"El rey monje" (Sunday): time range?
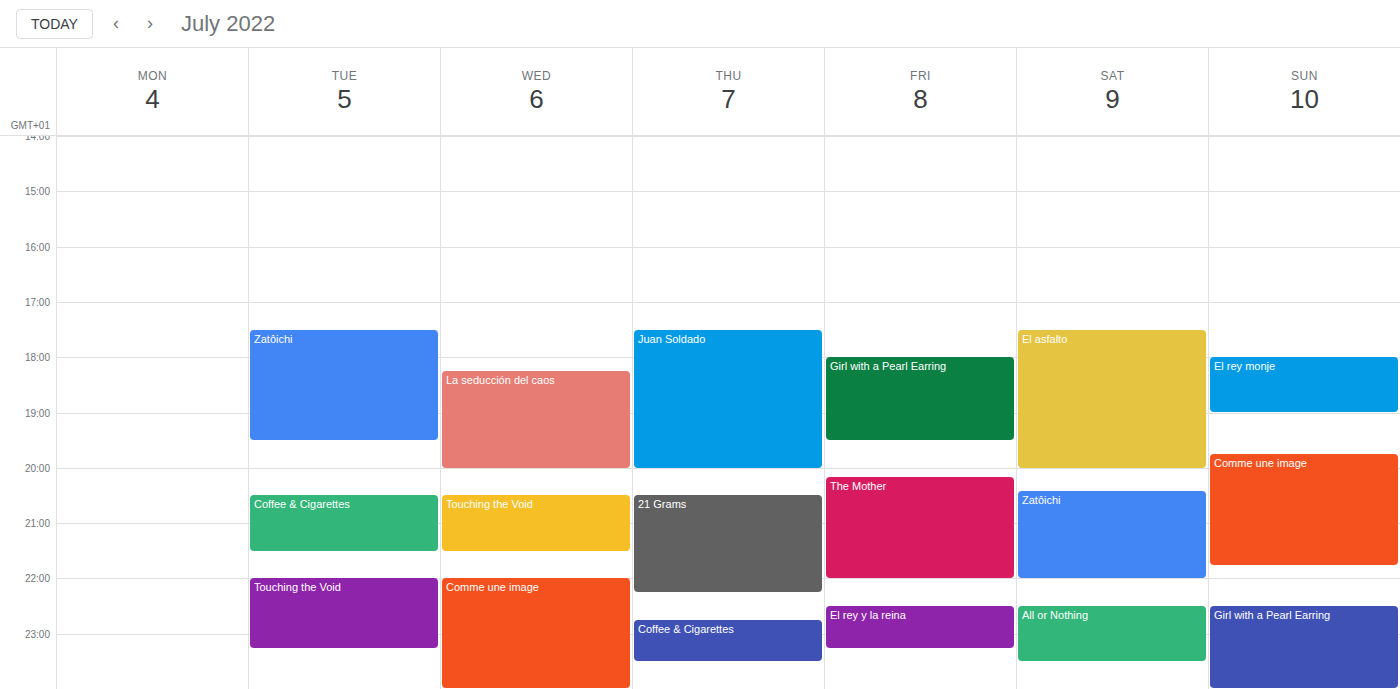
6:00 PM to 7:00 PM